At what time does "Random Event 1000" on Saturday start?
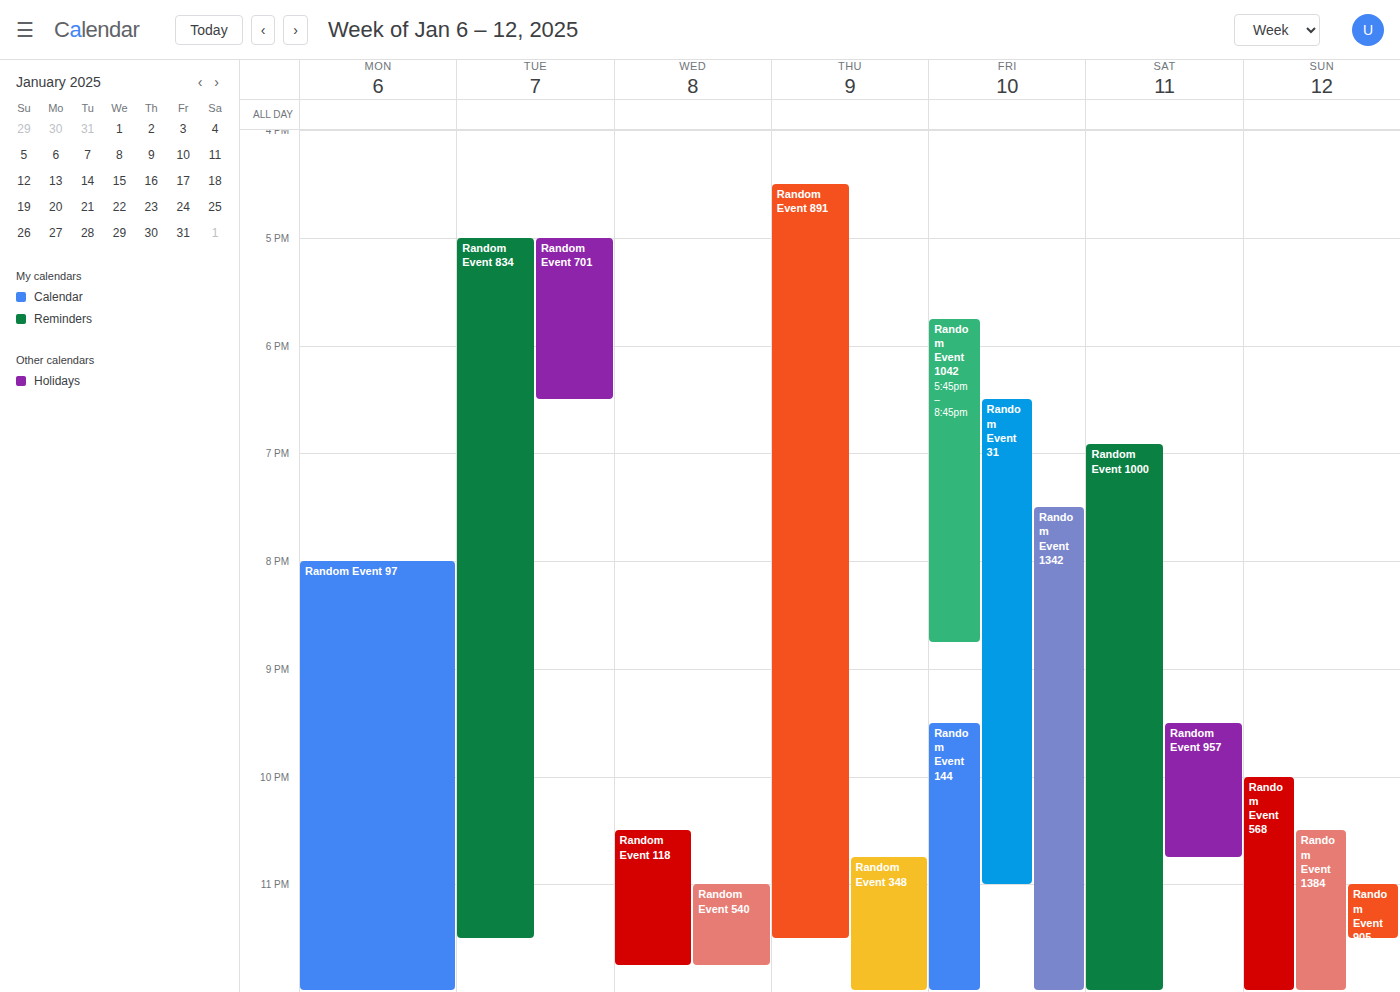
18:55